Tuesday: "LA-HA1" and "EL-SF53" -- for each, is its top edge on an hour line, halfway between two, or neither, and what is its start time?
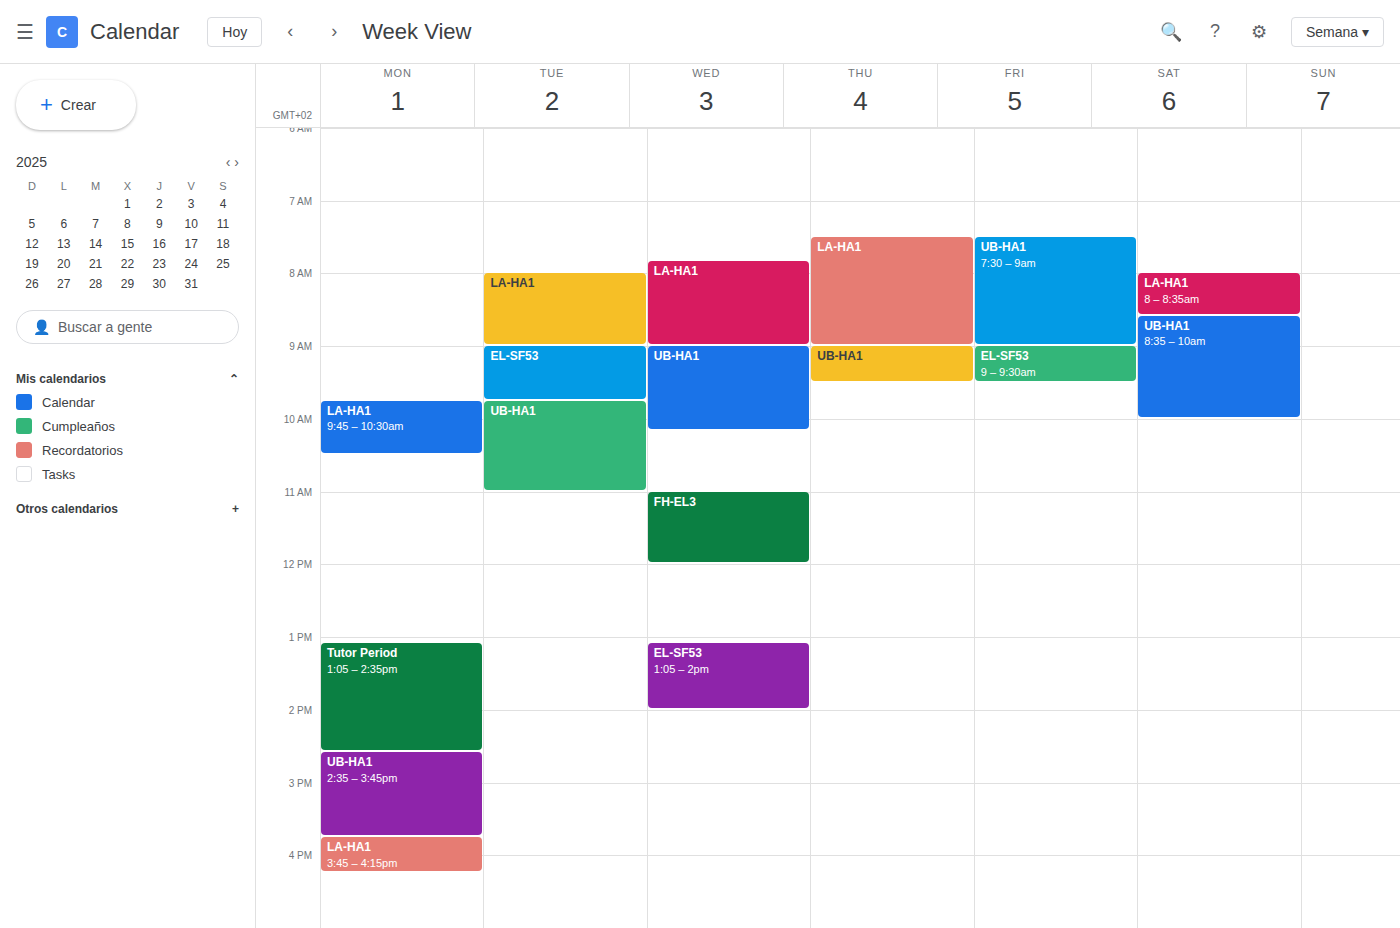
"LA-HA1": 8:00 AM, exactly on the 8 AM line. "EL-SF53": 9:00 AM, exactly on the 9 AM line.